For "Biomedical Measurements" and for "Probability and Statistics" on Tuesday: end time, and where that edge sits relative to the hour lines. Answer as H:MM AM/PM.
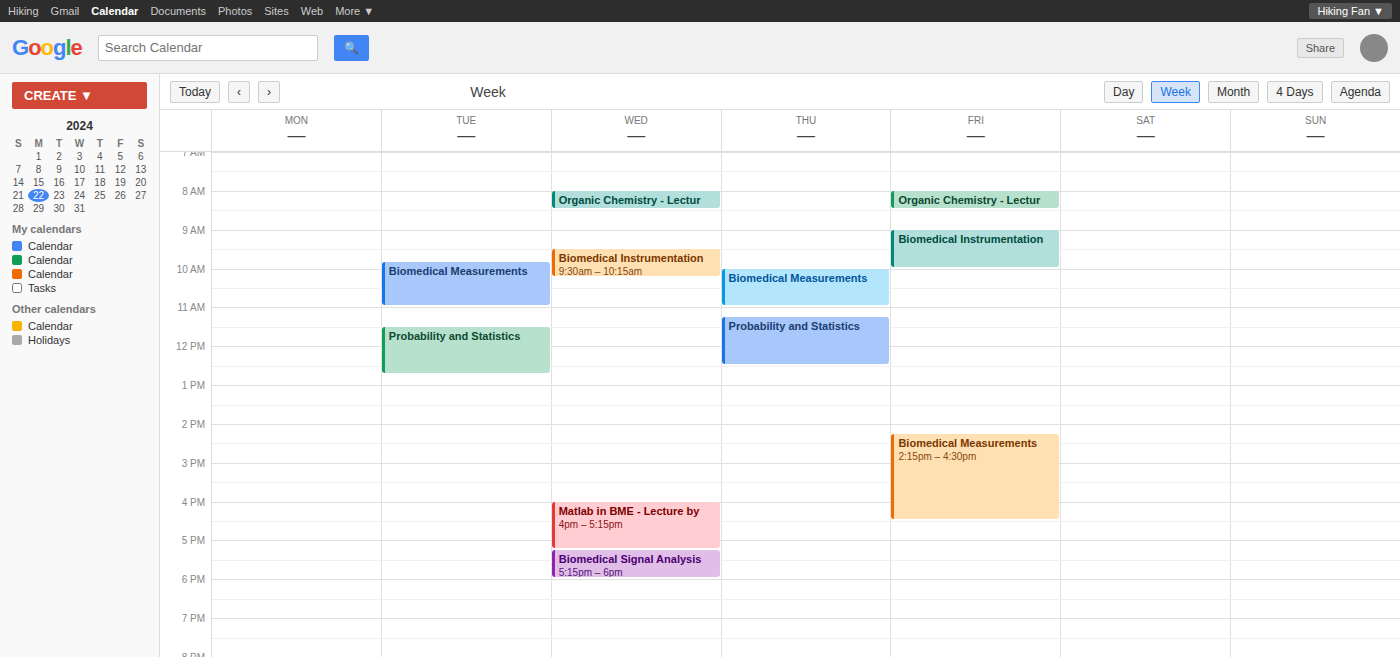
"Biomedical Measurements": 11:00 AM, exactly on the 11 AM line. "Probability and Statistics": 12:45 PM, neither: three quarters of the way from the 12 PM line to the 1 PM line.